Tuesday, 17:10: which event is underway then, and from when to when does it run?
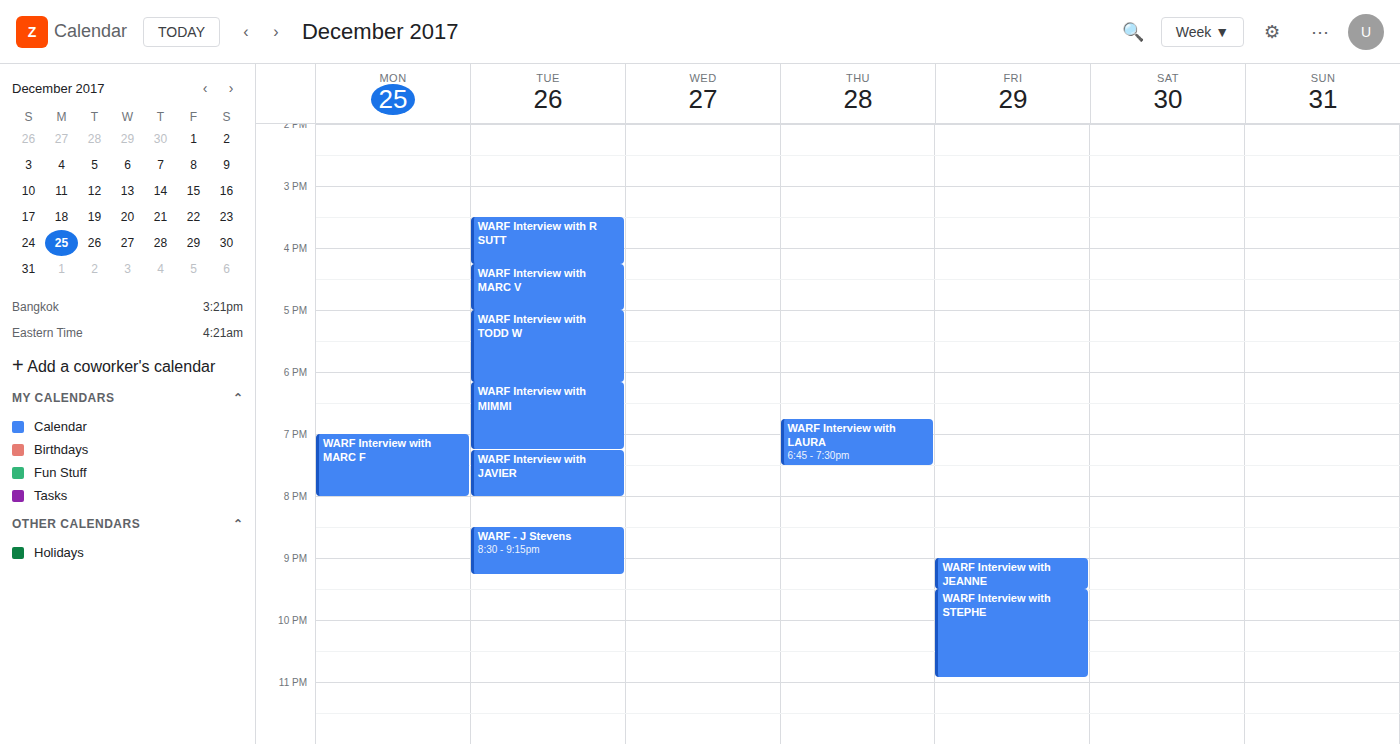
"WARF Interview with TODD W", 17:00 to 18:10